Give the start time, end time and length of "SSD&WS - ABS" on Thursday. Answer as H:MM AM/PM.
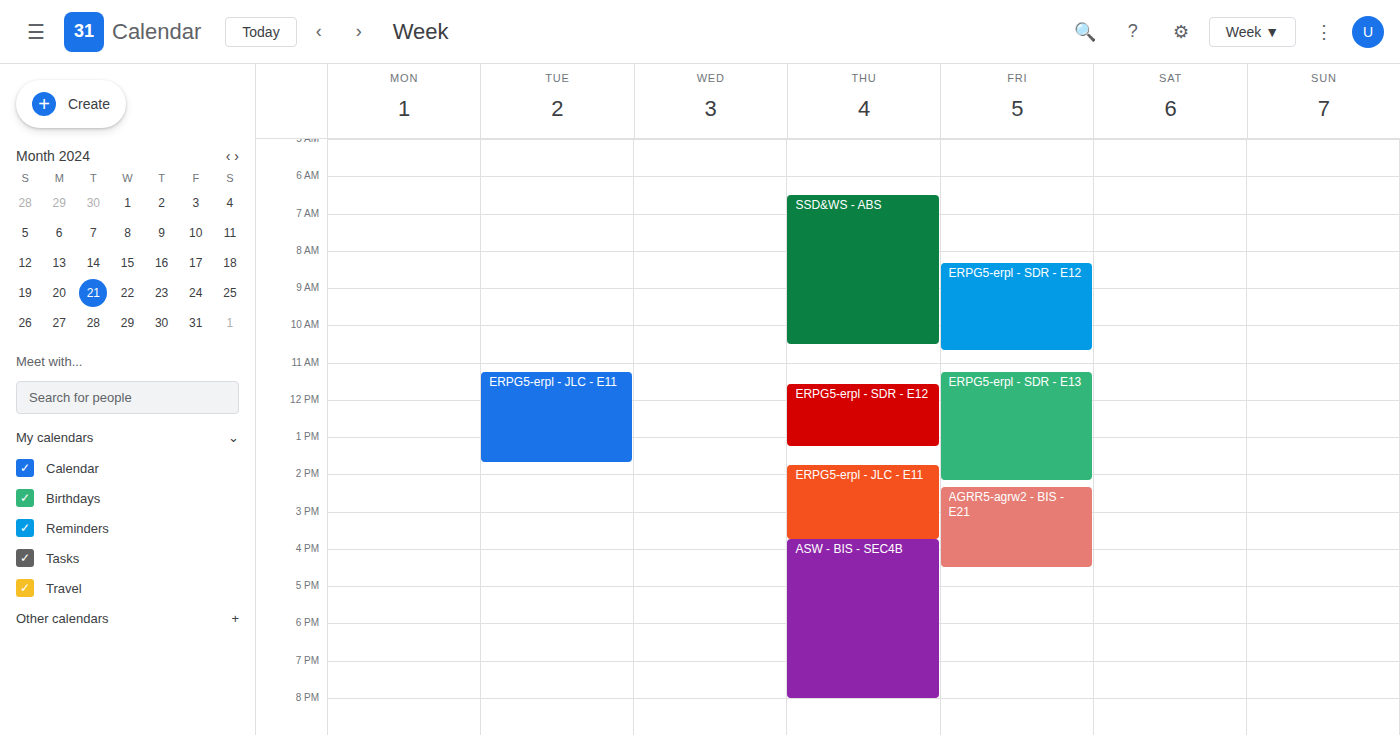
6:30 AM to 10:30 AM, 4 hours